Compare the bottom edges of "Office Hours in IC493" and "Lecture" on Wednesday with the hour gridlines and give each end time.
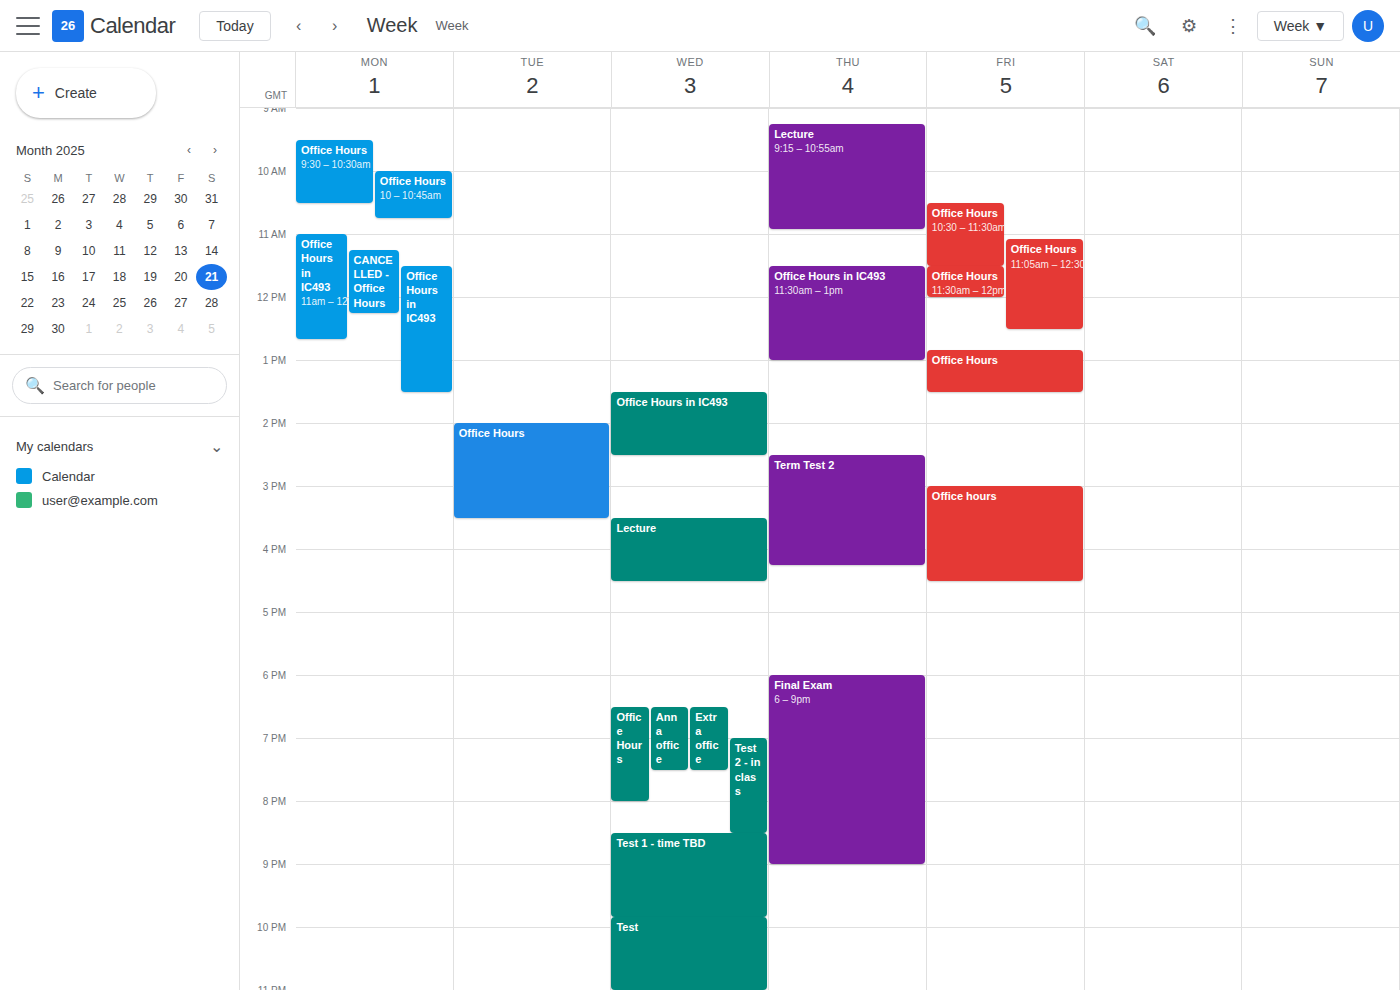
"Office Hours in IC493": 2:30 PM, halfway between the 2 PM and 3 PM lines. "Lecture": 4:30 PM, halfway between the 4 PM and 5 PM lines.